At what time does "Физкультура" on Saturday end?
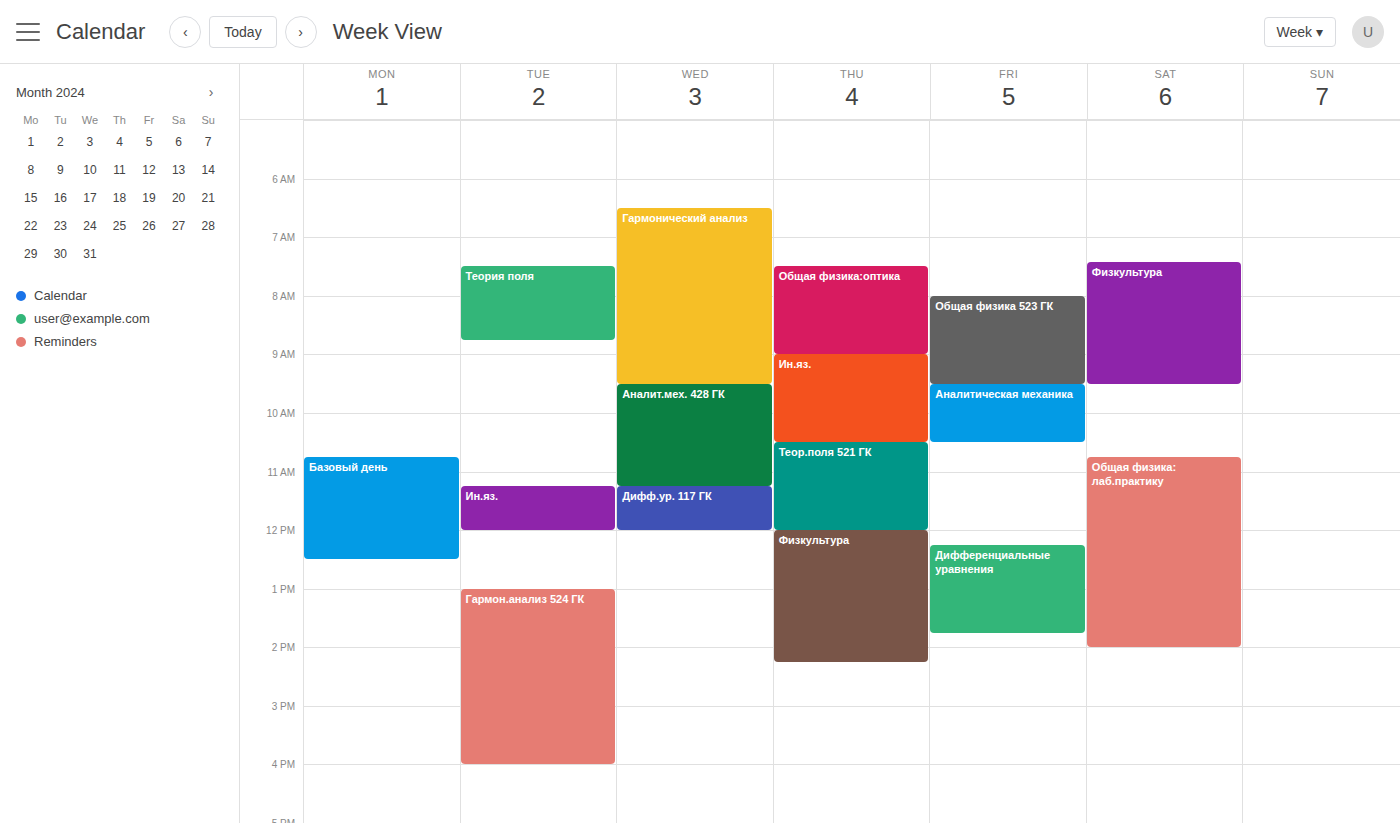
9:30 AM